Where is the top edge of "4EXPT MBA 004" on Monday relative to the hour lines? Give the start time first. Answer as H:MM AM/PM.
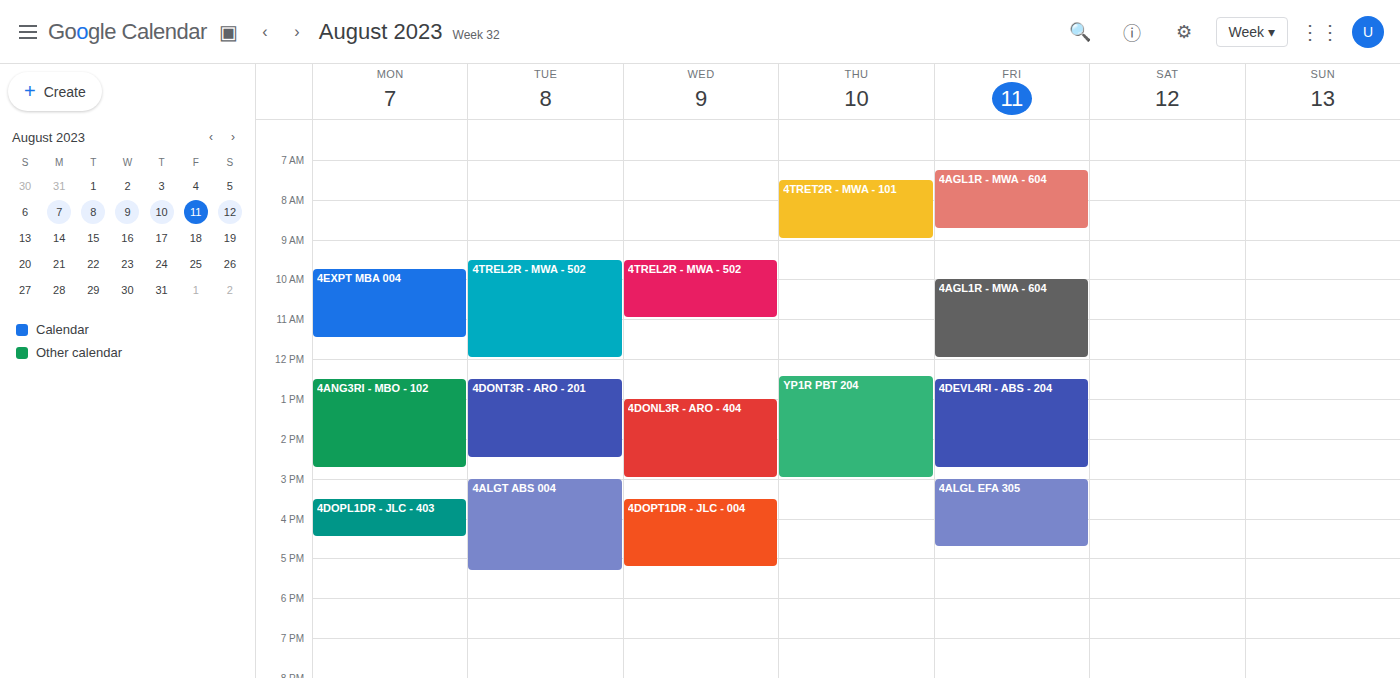
9:45 AM -- neither: three quarters of the way from the 9 AM line to the 10 AM line.